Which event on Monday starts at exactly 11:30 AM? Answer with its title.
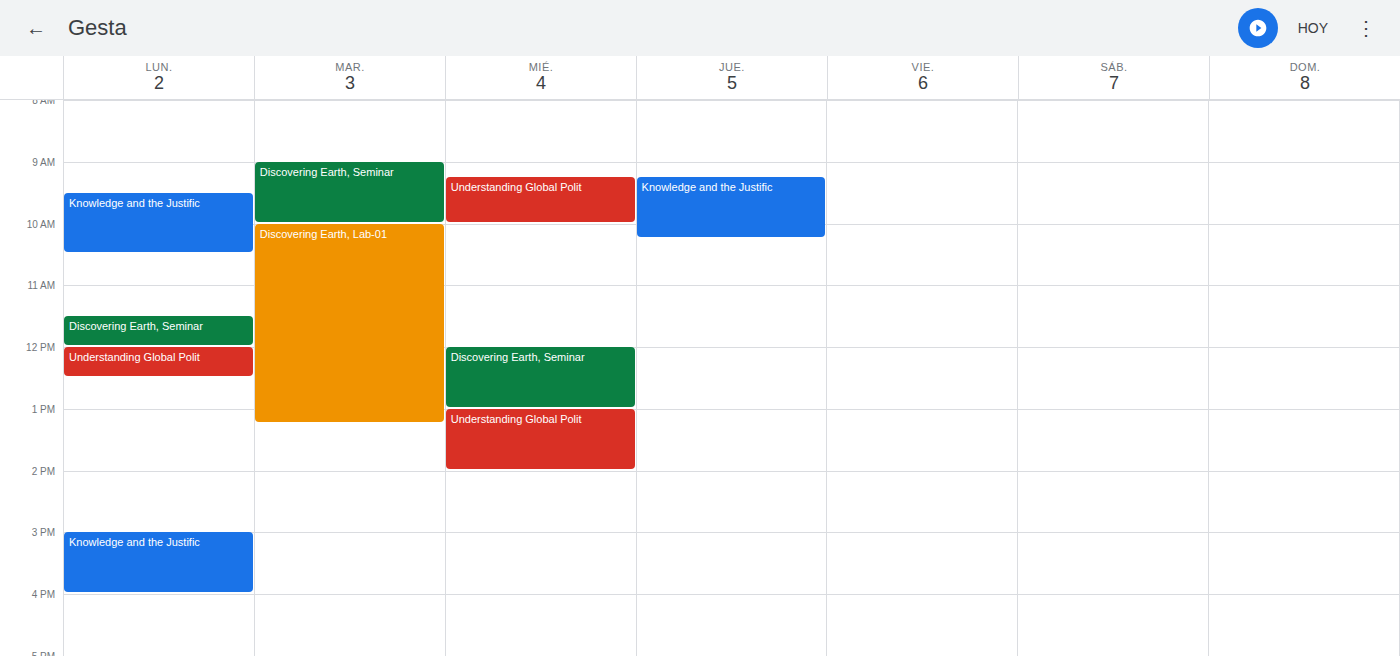
"Discovering Earth, Seminar"